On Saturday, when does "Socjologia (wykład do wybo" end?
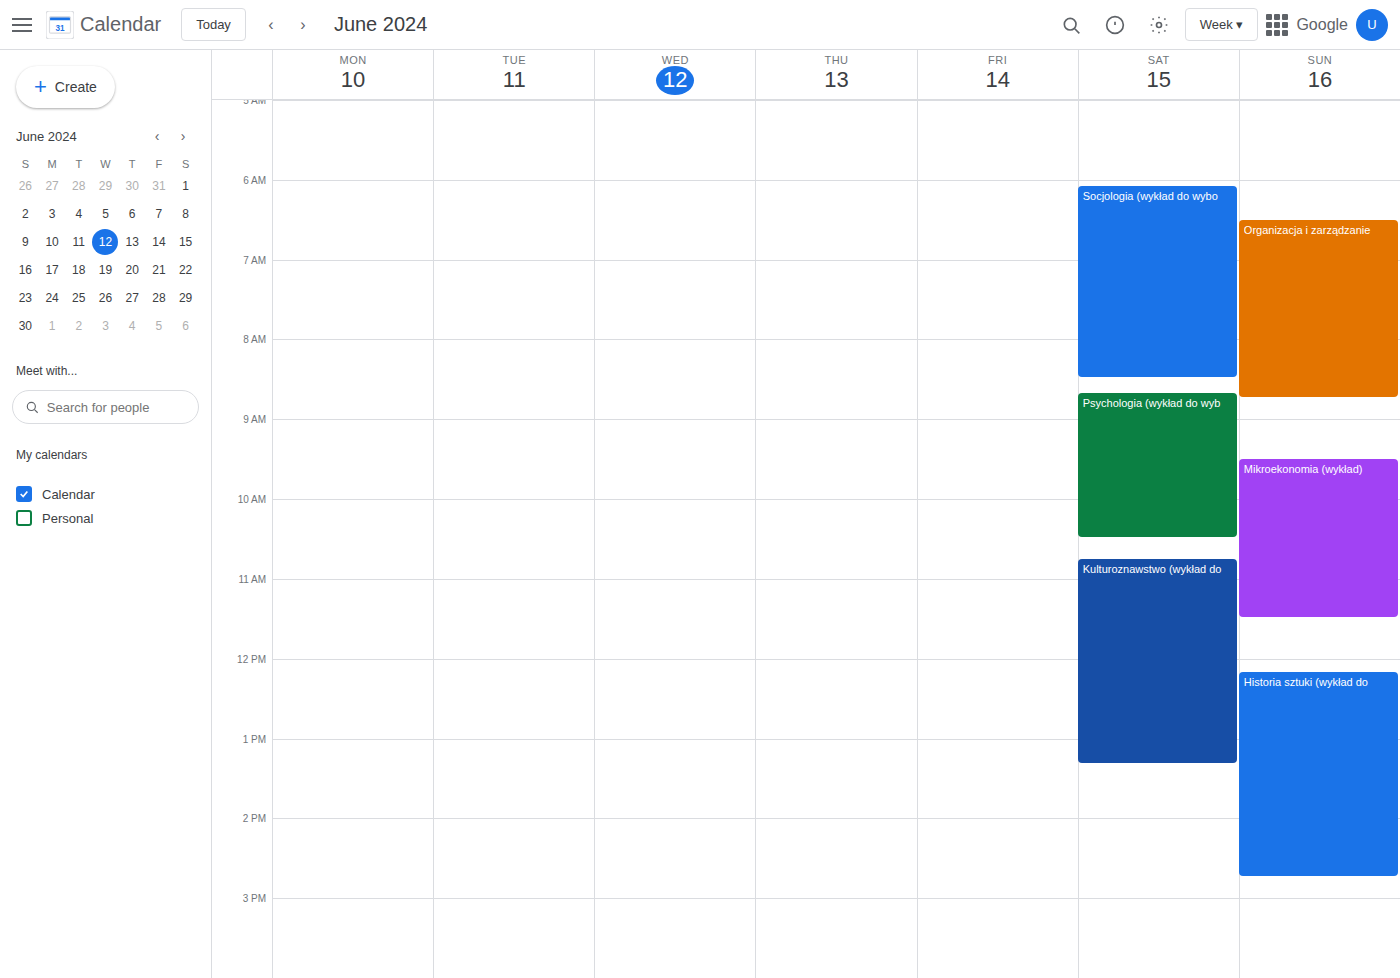
08:30